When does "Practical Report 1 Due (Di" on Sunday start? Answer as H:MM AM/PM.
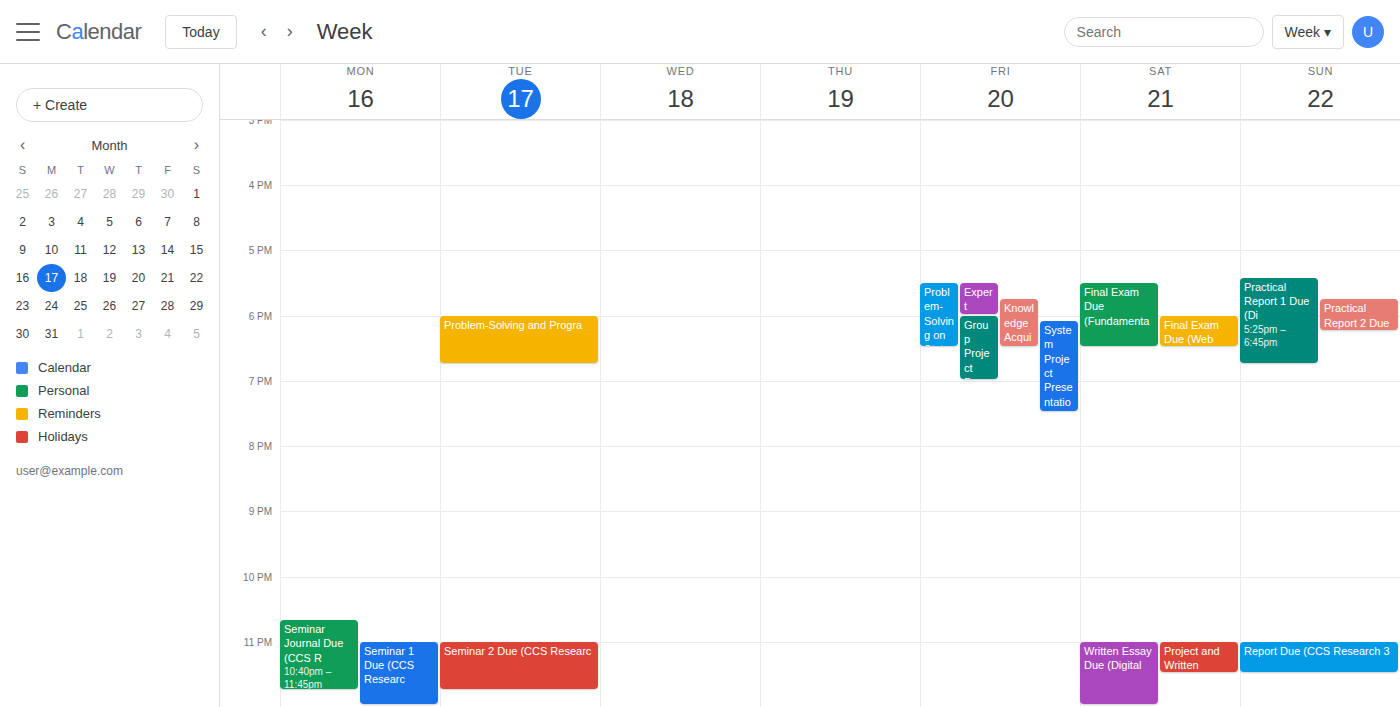
5:25 PM